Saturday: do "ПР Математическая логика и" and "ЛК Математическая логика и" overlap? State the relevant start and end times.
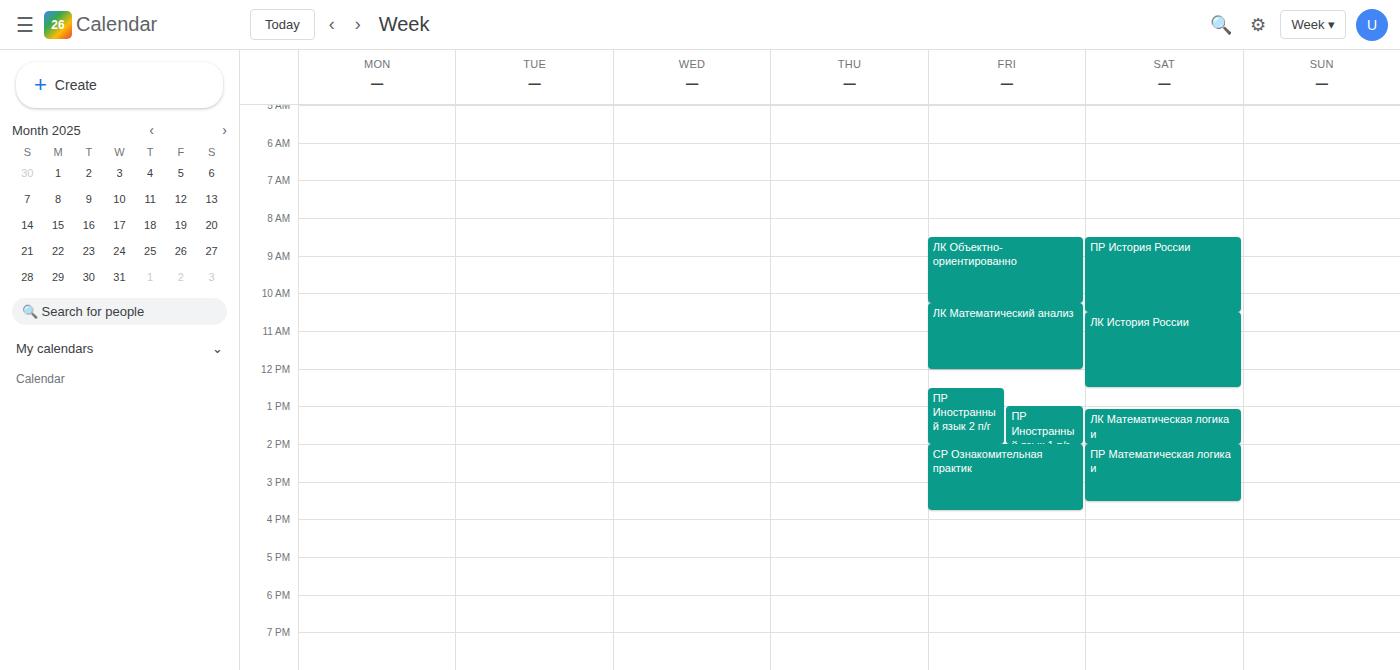
"ЛК Математическая логика и" ends at 14:00, exactly when "ПР Математическая логика и" starts -- they touch but do not overlap.